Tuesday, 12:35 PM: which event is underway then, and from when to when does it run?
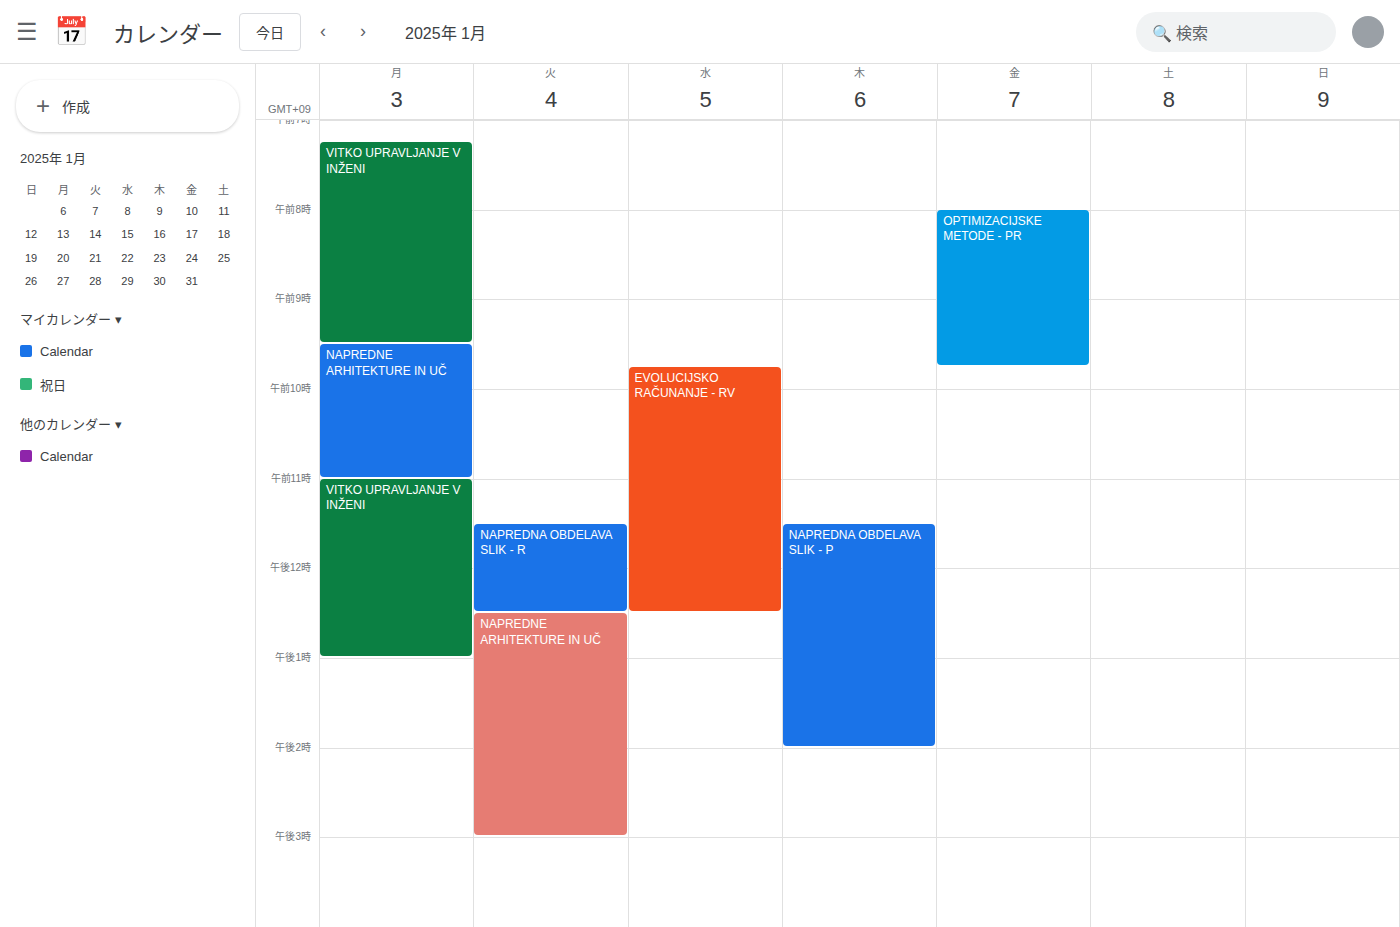
"NAPREDNE ARHITEKTURE IN UČ", 12:30 PM to 3:00 PM